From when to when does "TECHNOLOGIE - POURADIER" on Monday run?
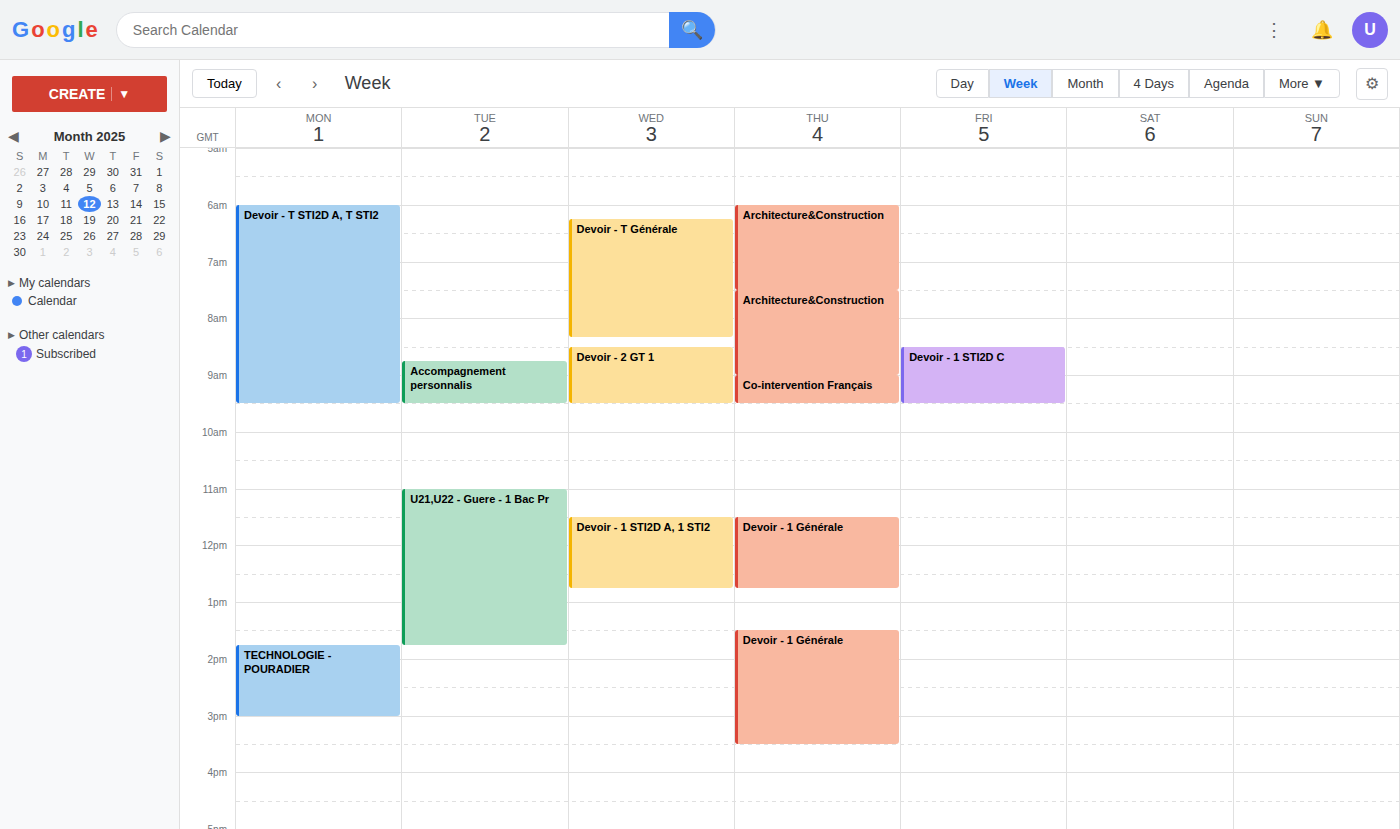
1:45 PM to 3:00 PM